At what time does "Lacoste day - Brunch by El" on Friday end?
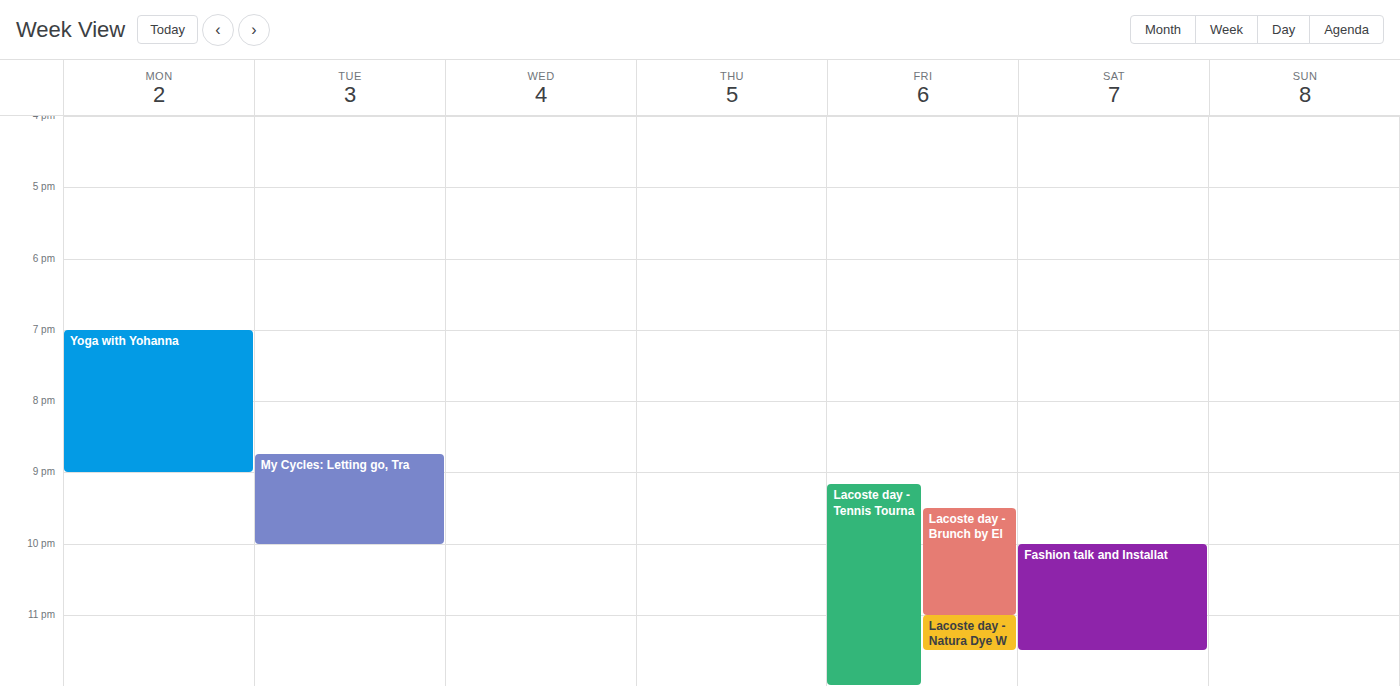
11:00 PM